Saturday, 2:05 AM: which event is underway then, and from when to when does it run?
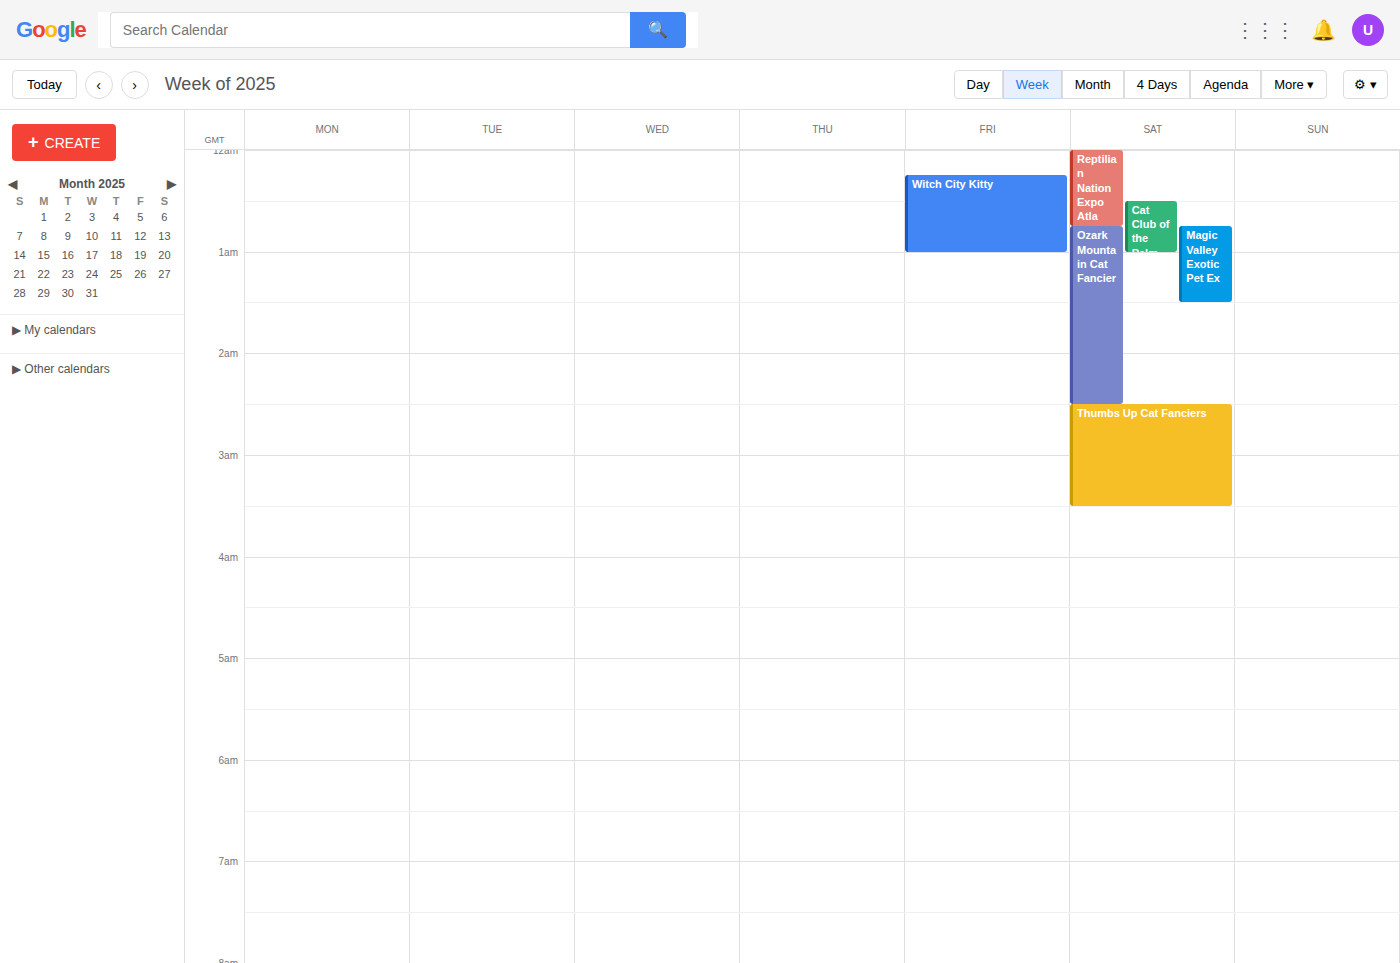
"Ozark Mountain Cat Fancier", 12:45 AM to 2:30 AM